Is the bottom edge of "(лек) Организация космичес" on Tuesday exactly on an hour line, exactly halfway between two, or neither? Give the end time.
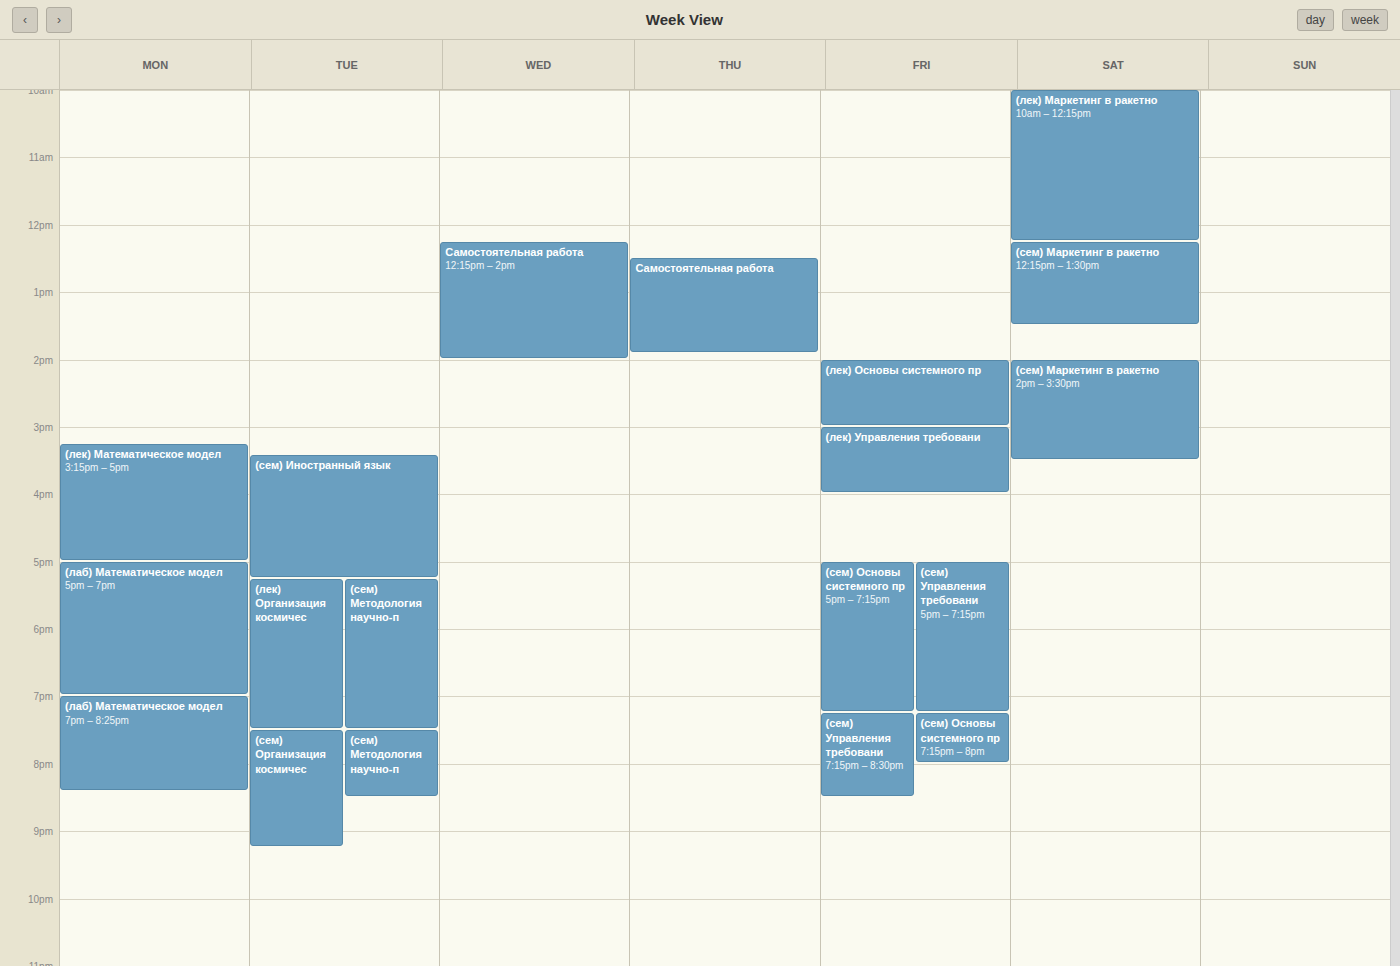
7:30 PM -- halfway between the 7 PM and 8 PM lines.